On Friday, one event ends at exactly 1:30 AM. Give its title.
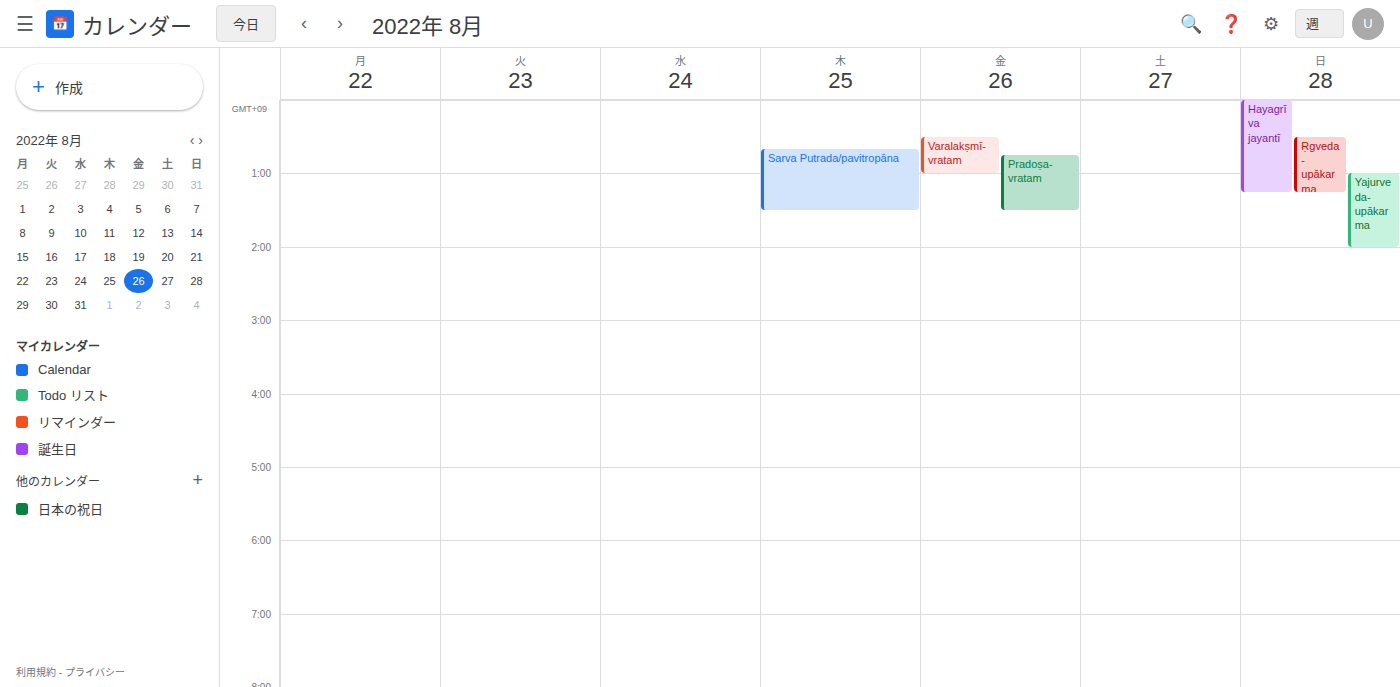
"Pradoṣa-vratam"